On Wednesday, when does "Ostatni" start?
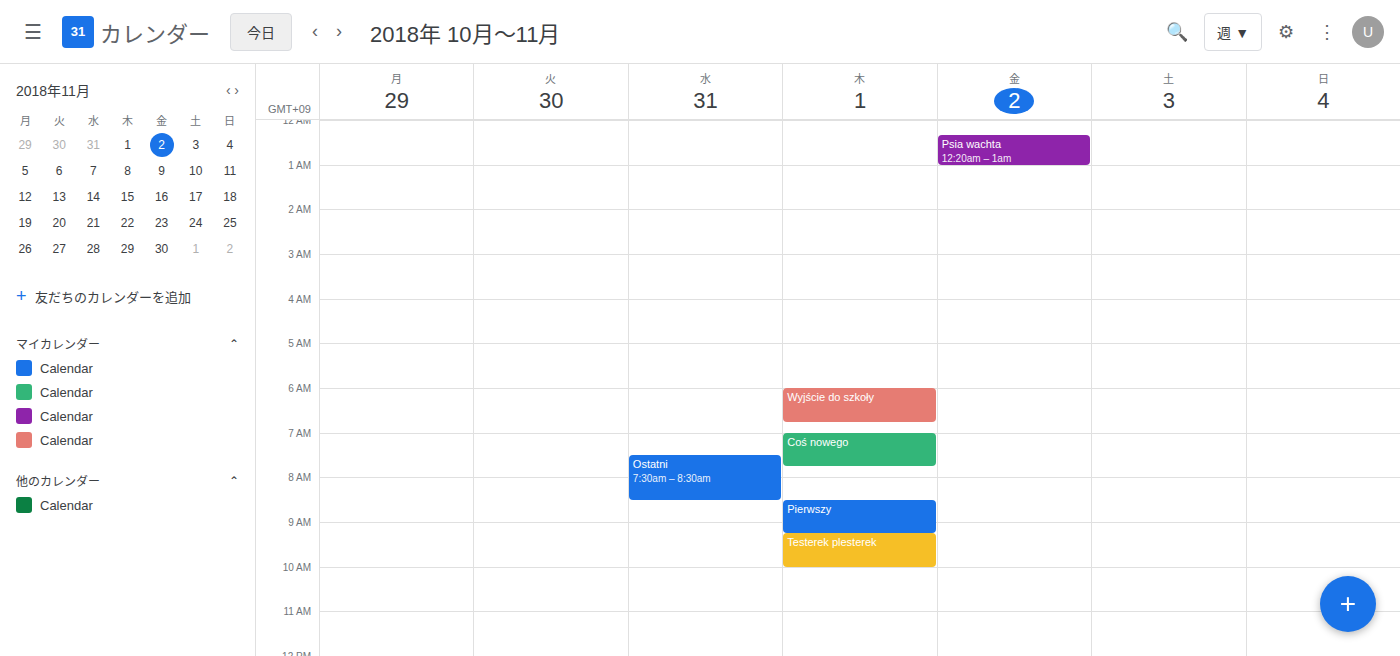
7:30 AM